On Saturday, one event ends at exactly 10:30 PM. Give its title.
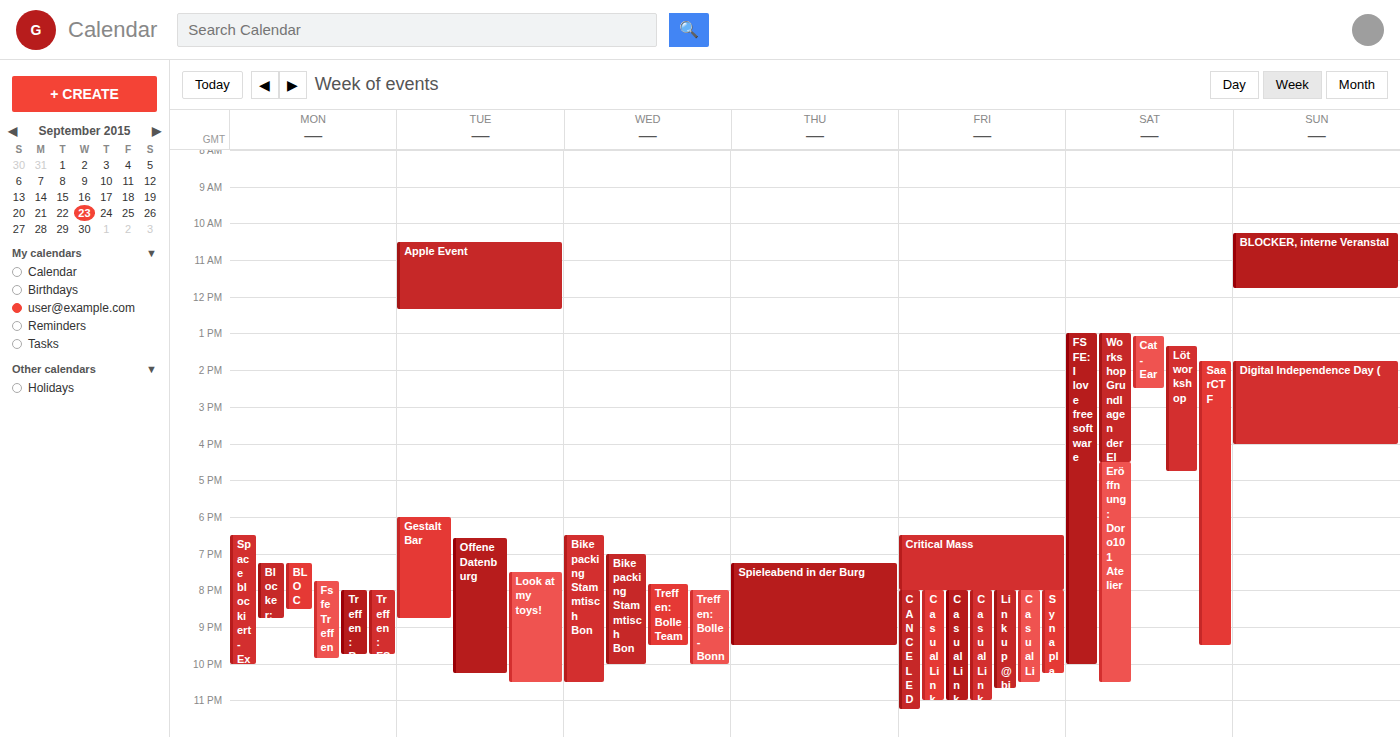
"Eröffnung: Doro101 Atelier"